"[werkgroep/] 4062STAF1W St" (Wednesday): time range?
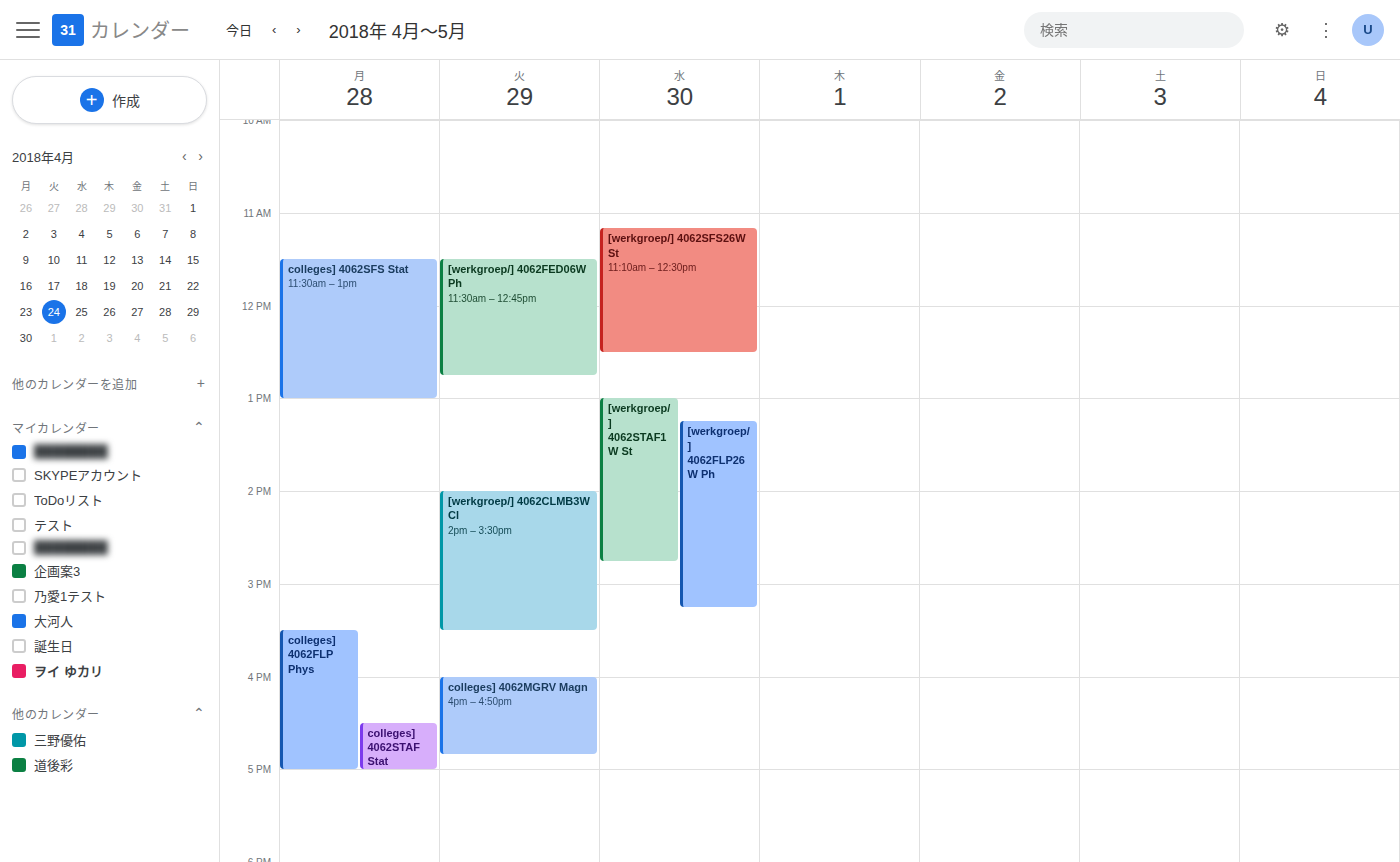
1:00 PM to 2:45 PM